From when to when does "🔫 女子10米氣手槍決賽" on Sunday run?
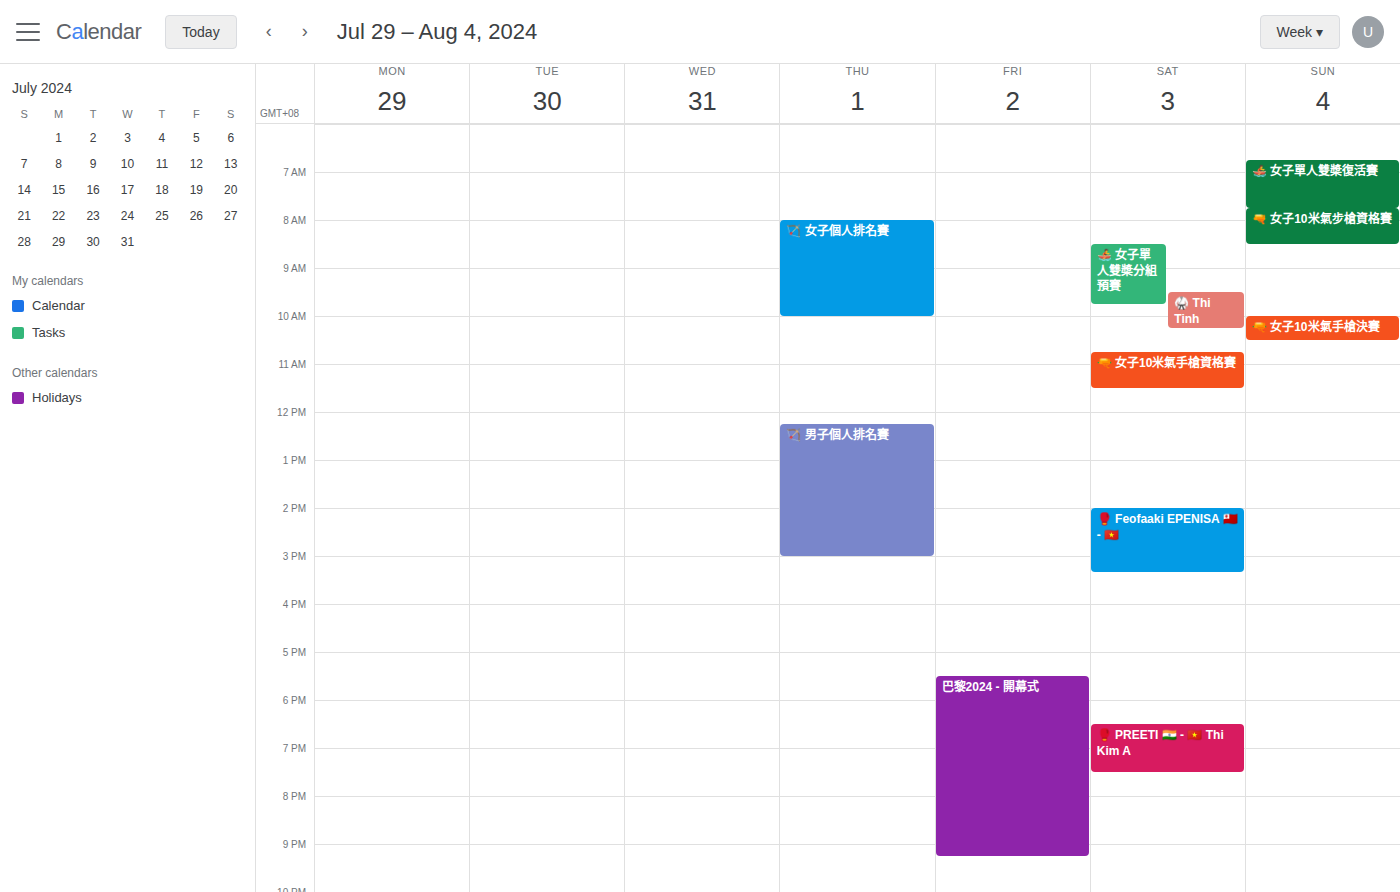
10:00 to 10:30